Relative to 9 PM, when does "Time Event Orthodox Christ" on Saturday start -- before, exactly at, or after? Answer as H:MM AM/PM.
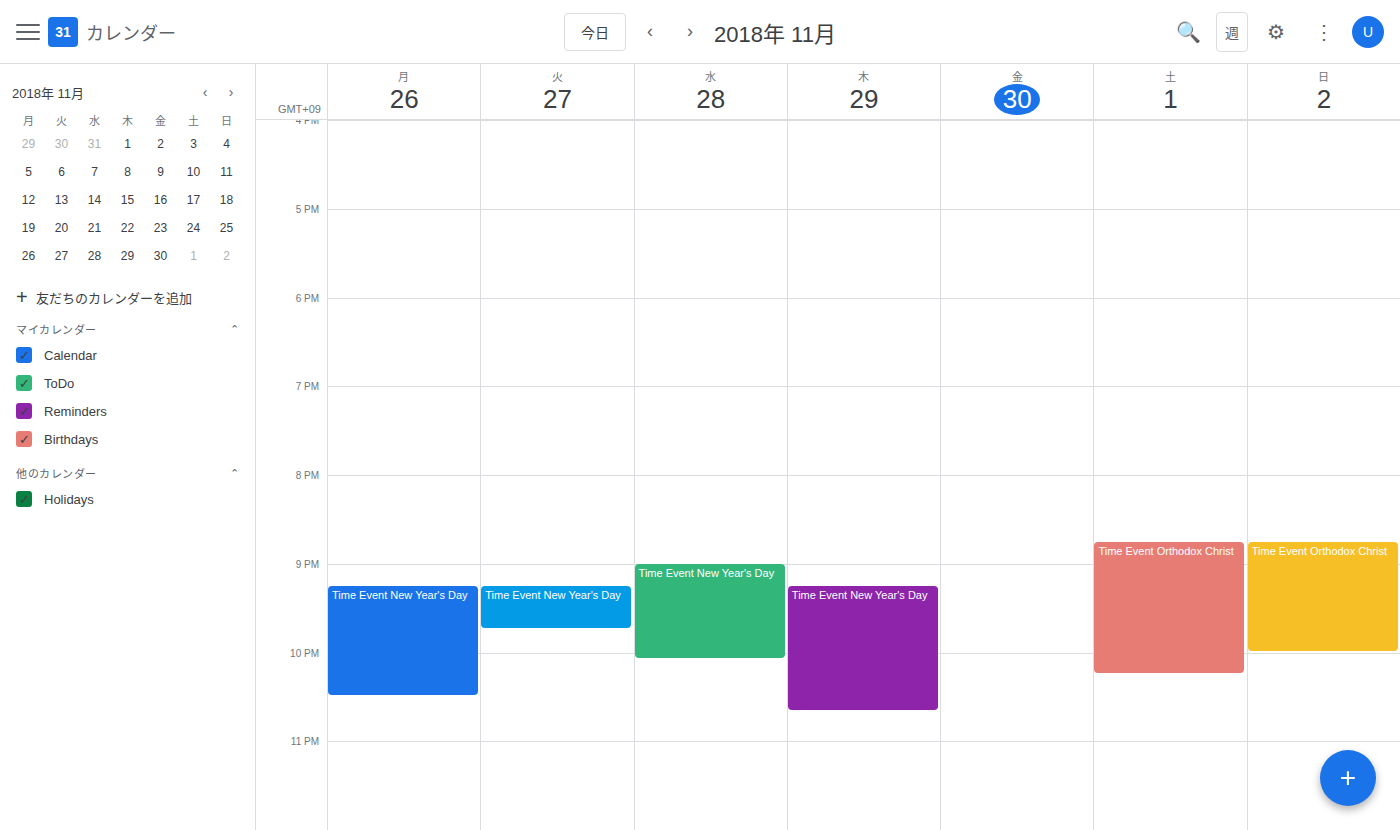
8:45 PM -- before 9 PM, 15 minutes above the 9 PM line.